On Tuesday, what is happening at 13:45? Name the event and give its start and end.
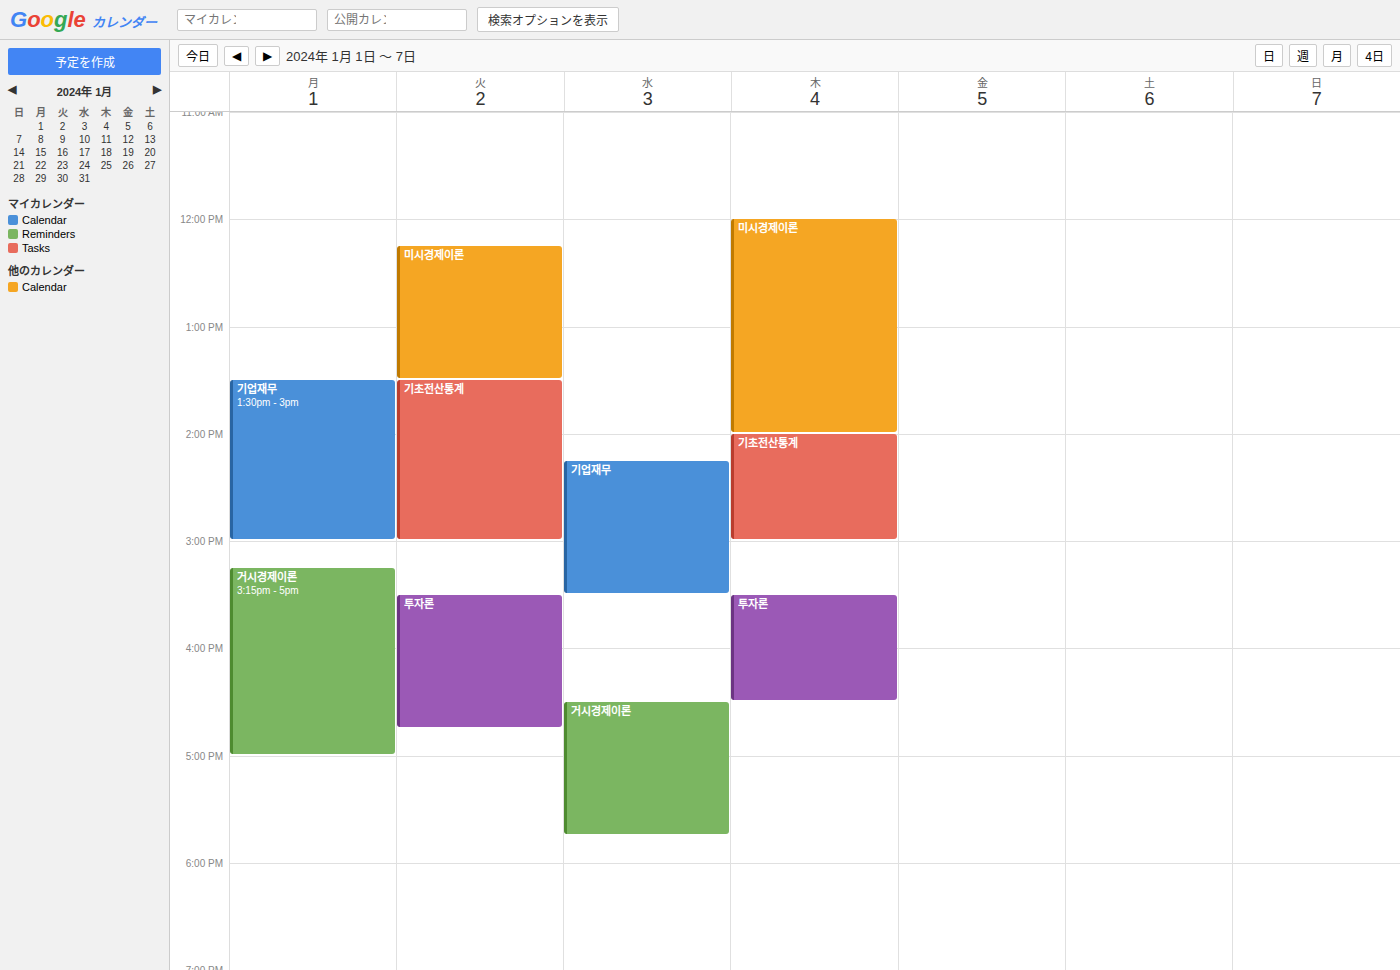
"기초전산통계", 13:30 to 15:00